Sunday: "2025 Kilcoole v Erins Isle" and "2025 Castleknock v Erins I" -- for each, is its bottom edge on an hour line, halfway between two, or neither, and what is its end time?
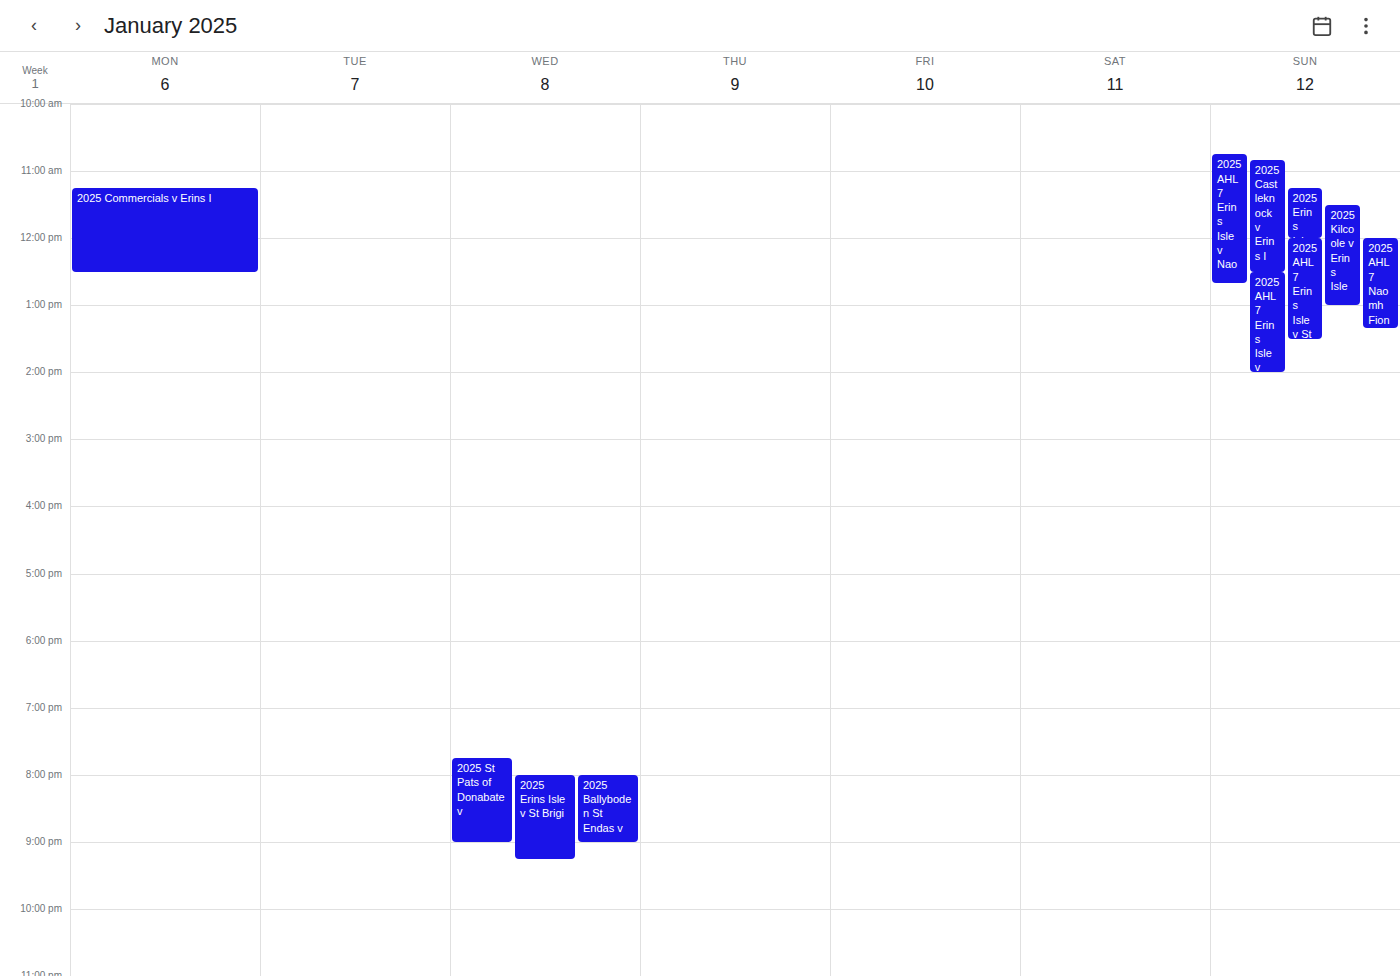
"2025 Kilcoole v Erins Isle": 1:00 PM, exactly on the 1 PM line. "2025 Castleknock v Erins I": 12:30 PM, halfway between the 12 PM and 1 PM lines.